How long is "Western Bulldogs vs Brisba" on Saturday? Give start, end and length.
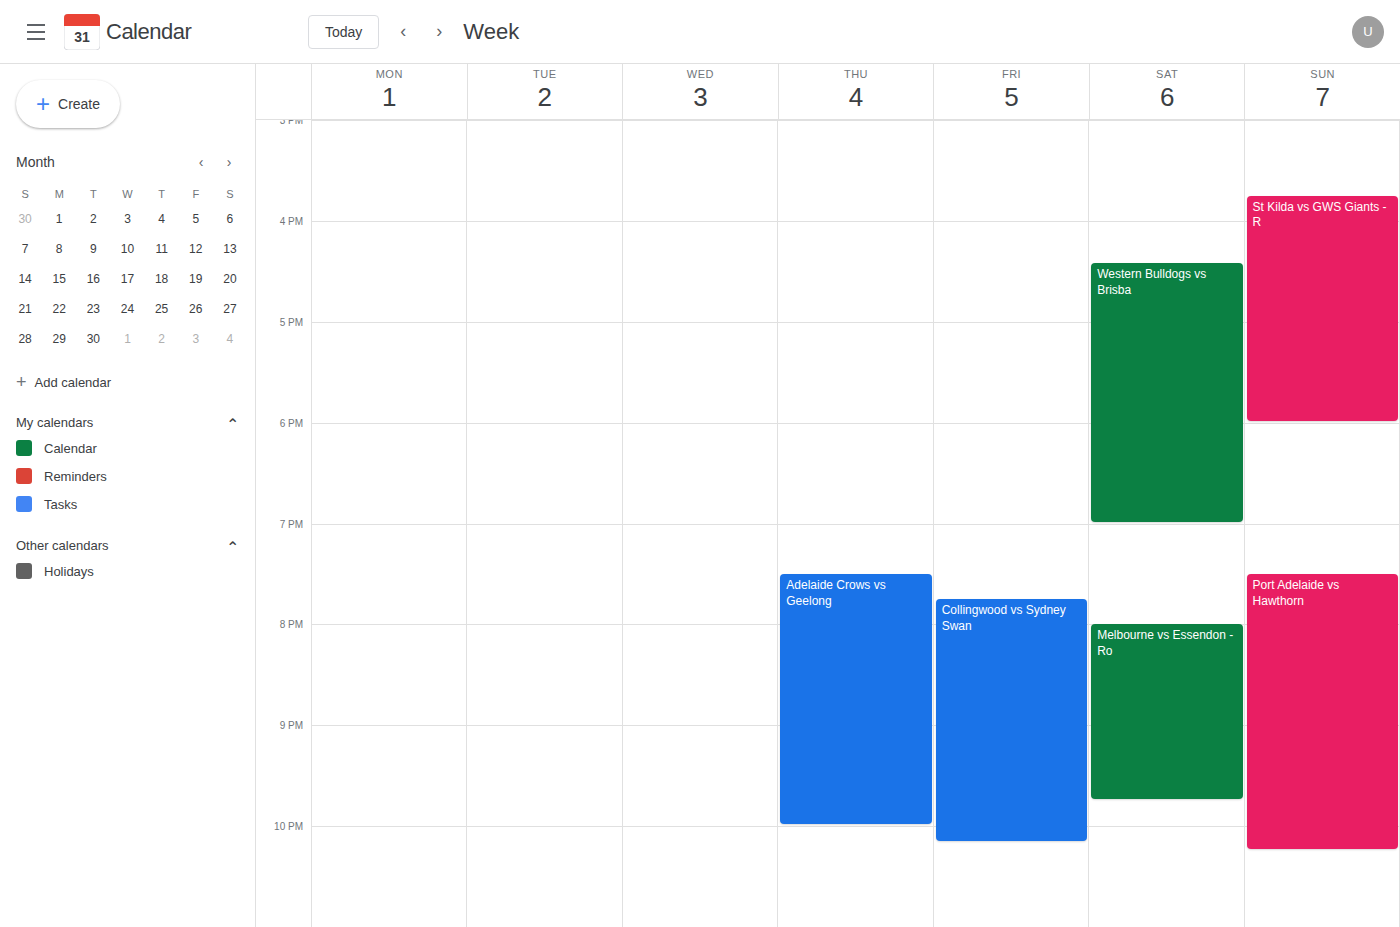
4:25 PM to 7:00 PM, 2 hours 35 minutes